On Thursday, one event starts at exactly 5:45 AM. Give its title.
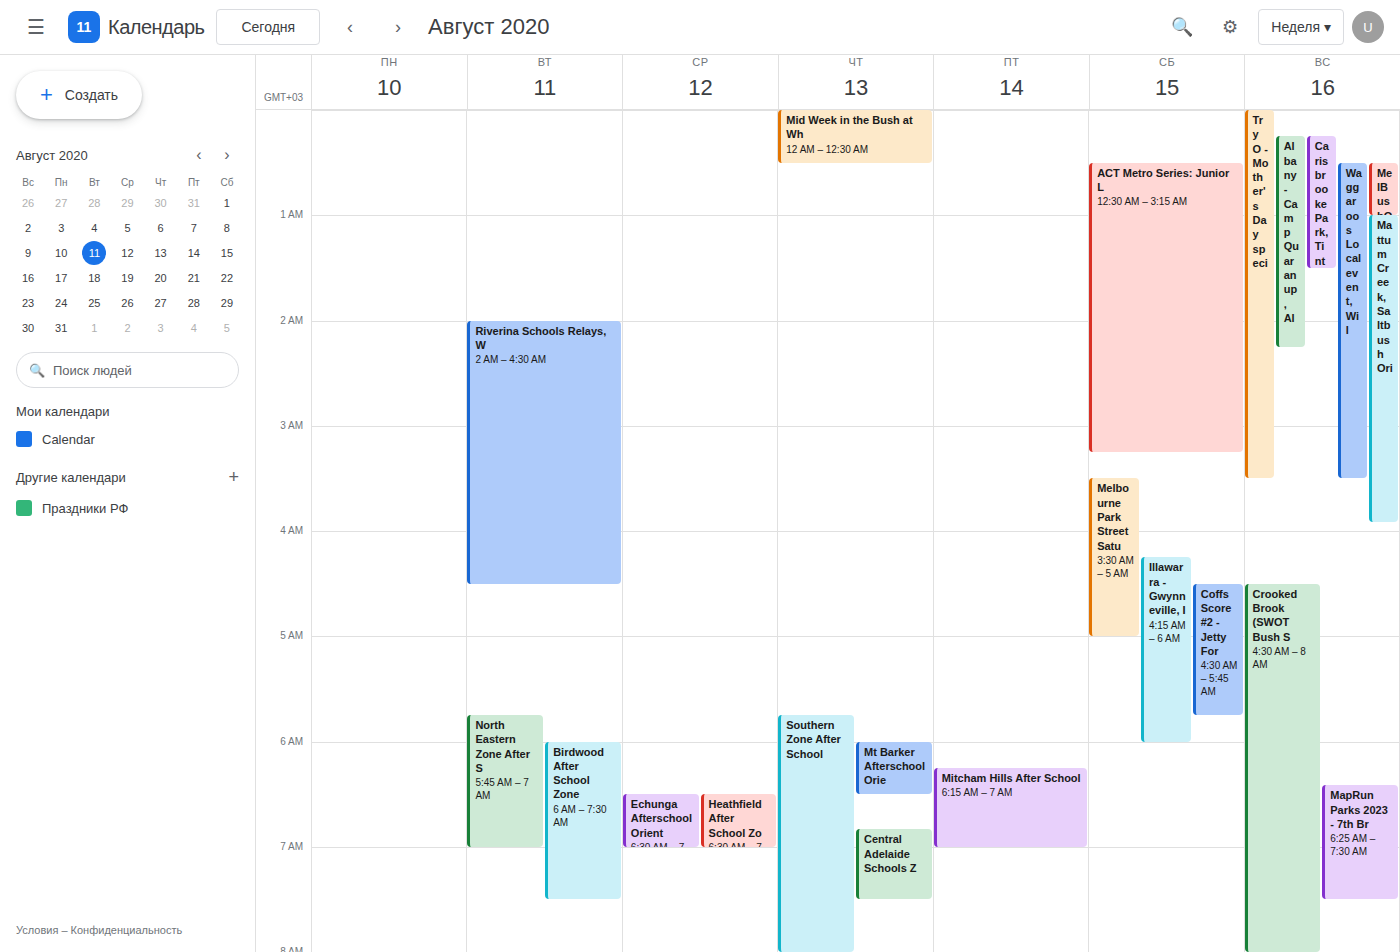
"Southern Zone After School"